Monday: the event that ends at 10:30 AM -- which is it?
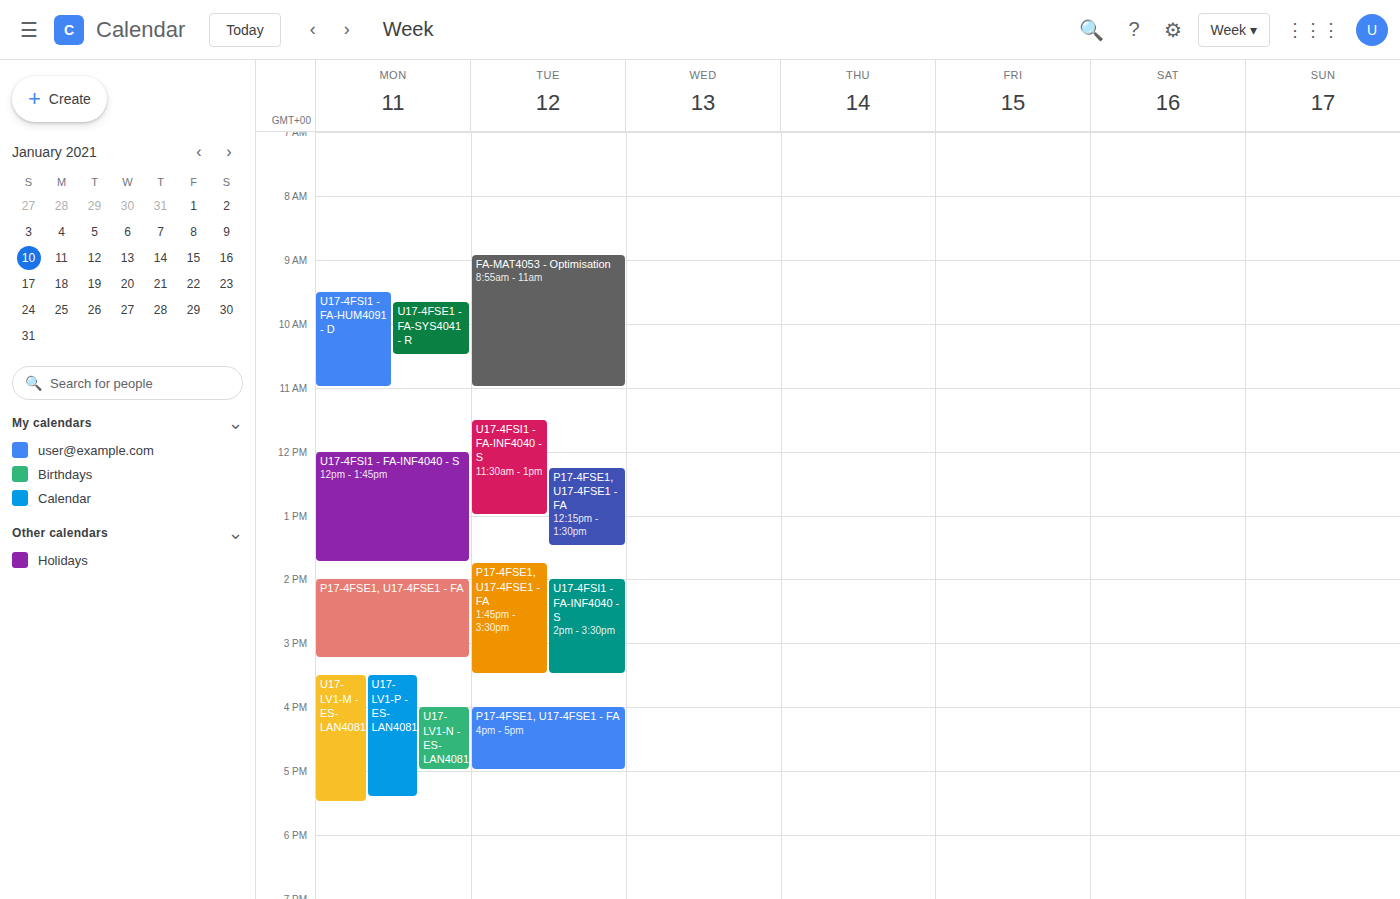
"U17-4FSE1 - FA-SYS4041 - R"